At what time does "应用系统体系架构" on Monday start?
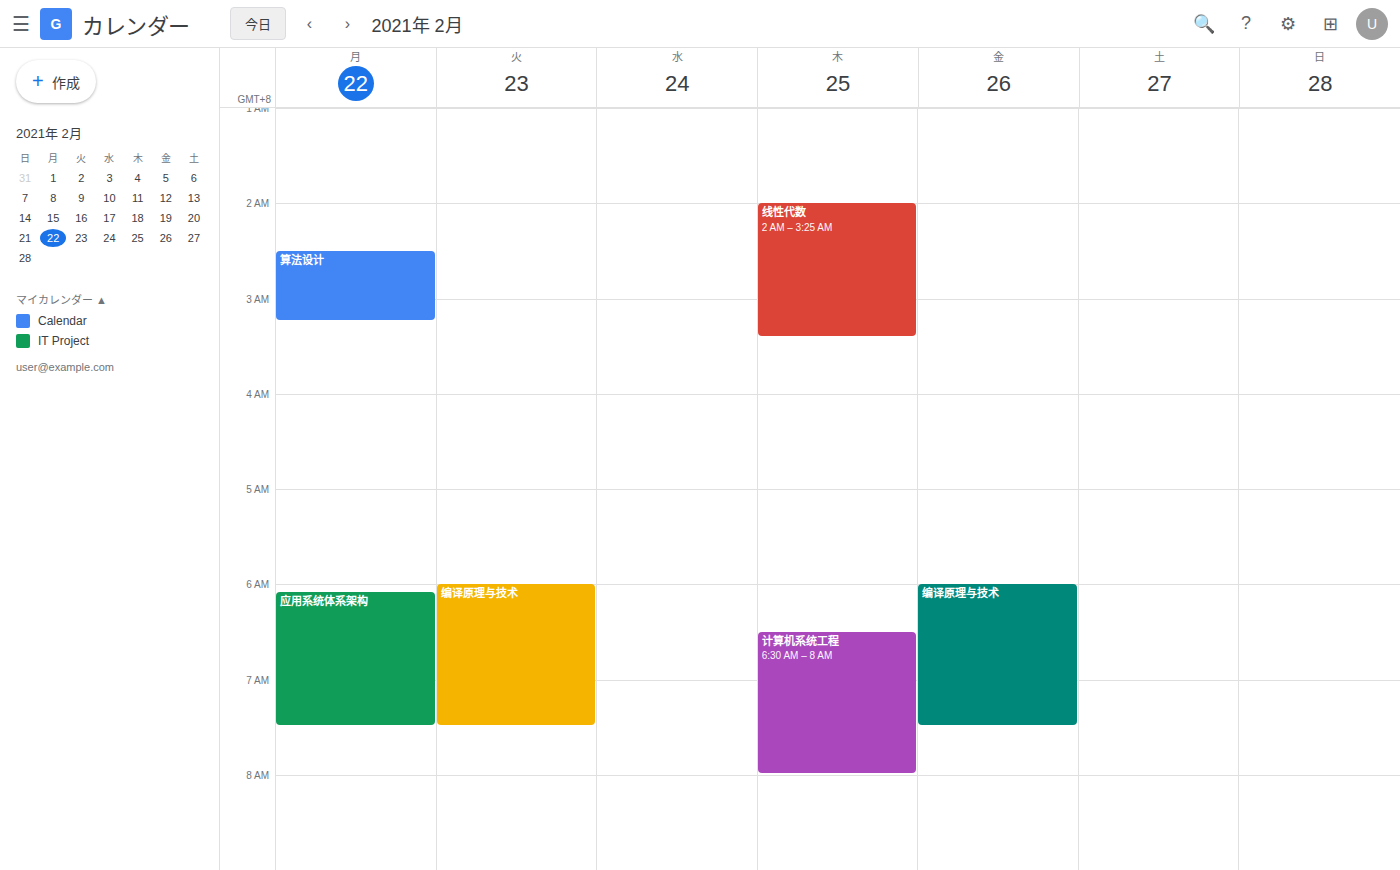
6:05 AM